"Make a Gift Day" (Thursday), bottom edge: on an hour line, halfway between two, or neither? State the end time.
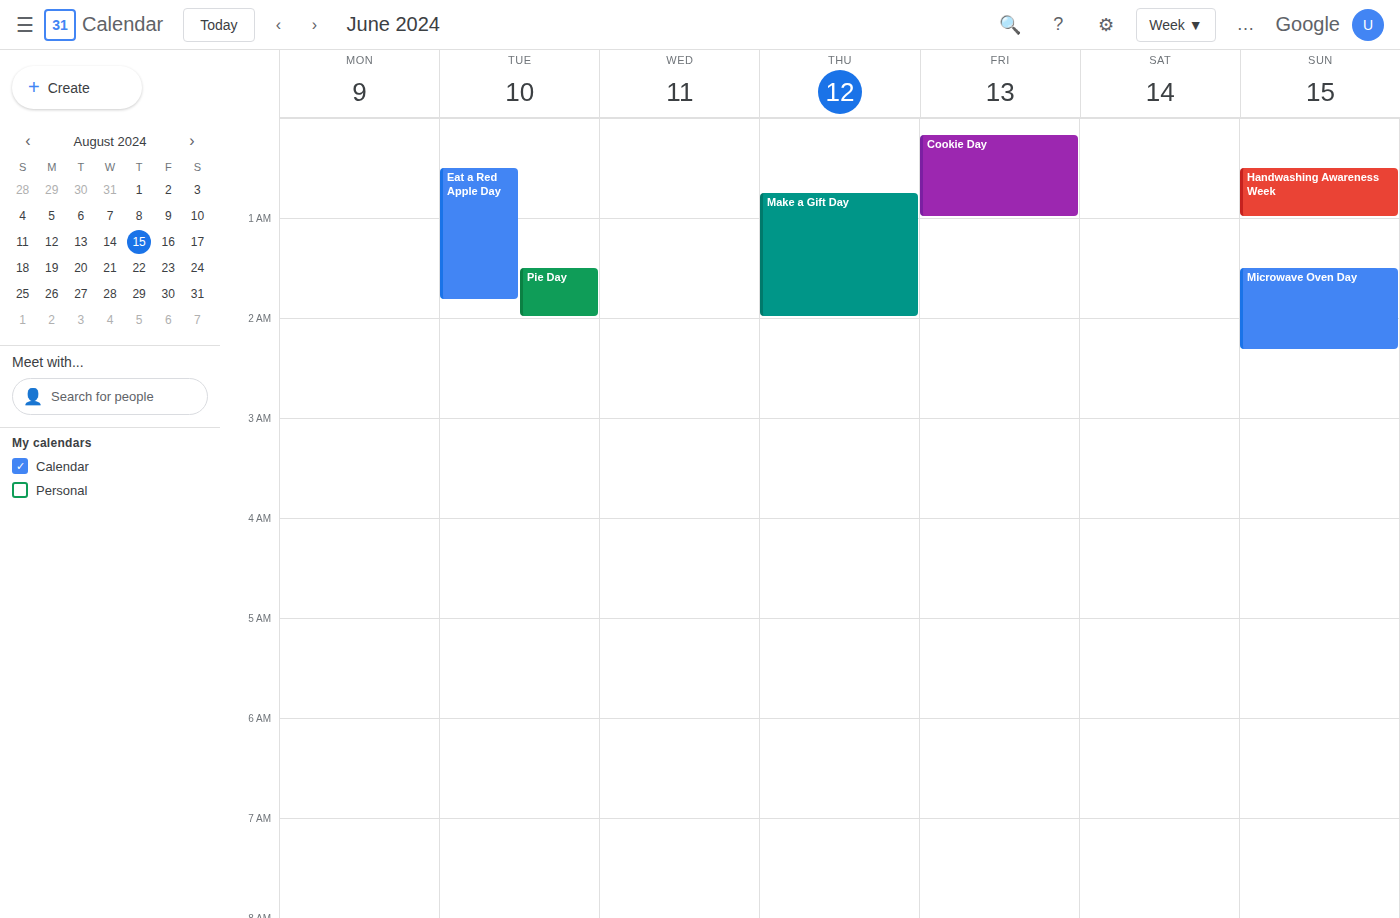
2:00 AM -- exactly on the 2 AM line.